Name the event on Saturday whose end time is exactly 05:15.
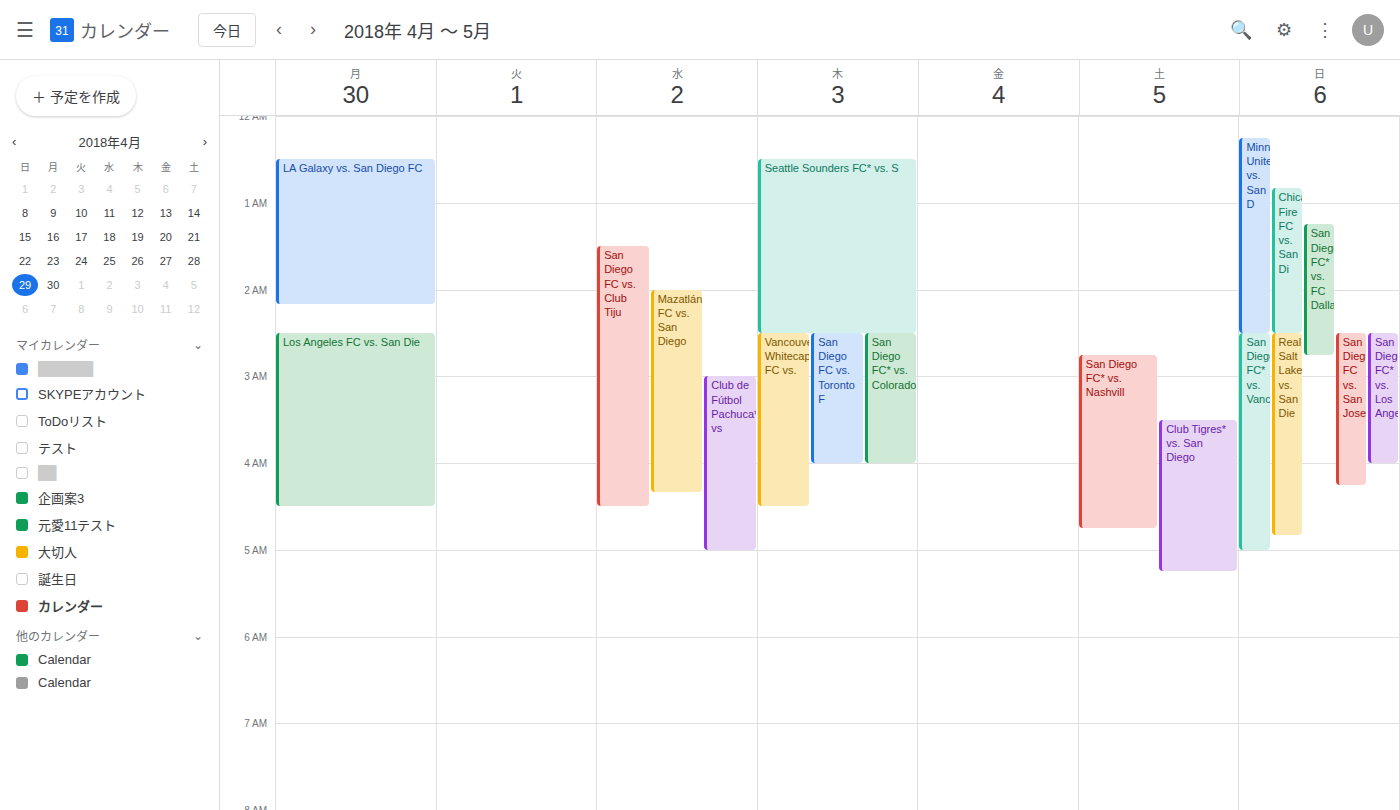
"Club Tigres* vs. San Diego"